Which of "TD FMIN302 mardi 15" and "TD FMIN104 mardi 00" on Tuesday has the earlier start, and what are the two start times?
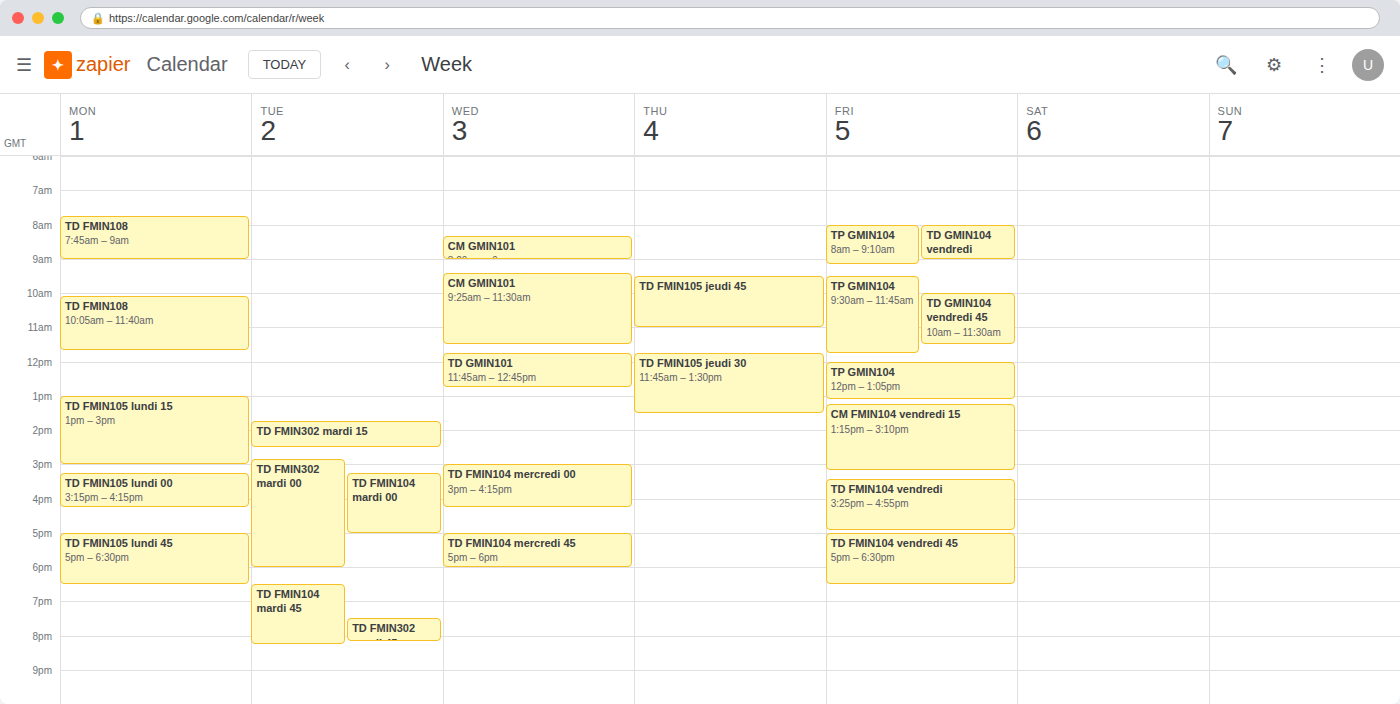
"TD FMIN302 mardi 15" 1:45 PM; "TD FMIN104 mardi 00" 3:15 PM.